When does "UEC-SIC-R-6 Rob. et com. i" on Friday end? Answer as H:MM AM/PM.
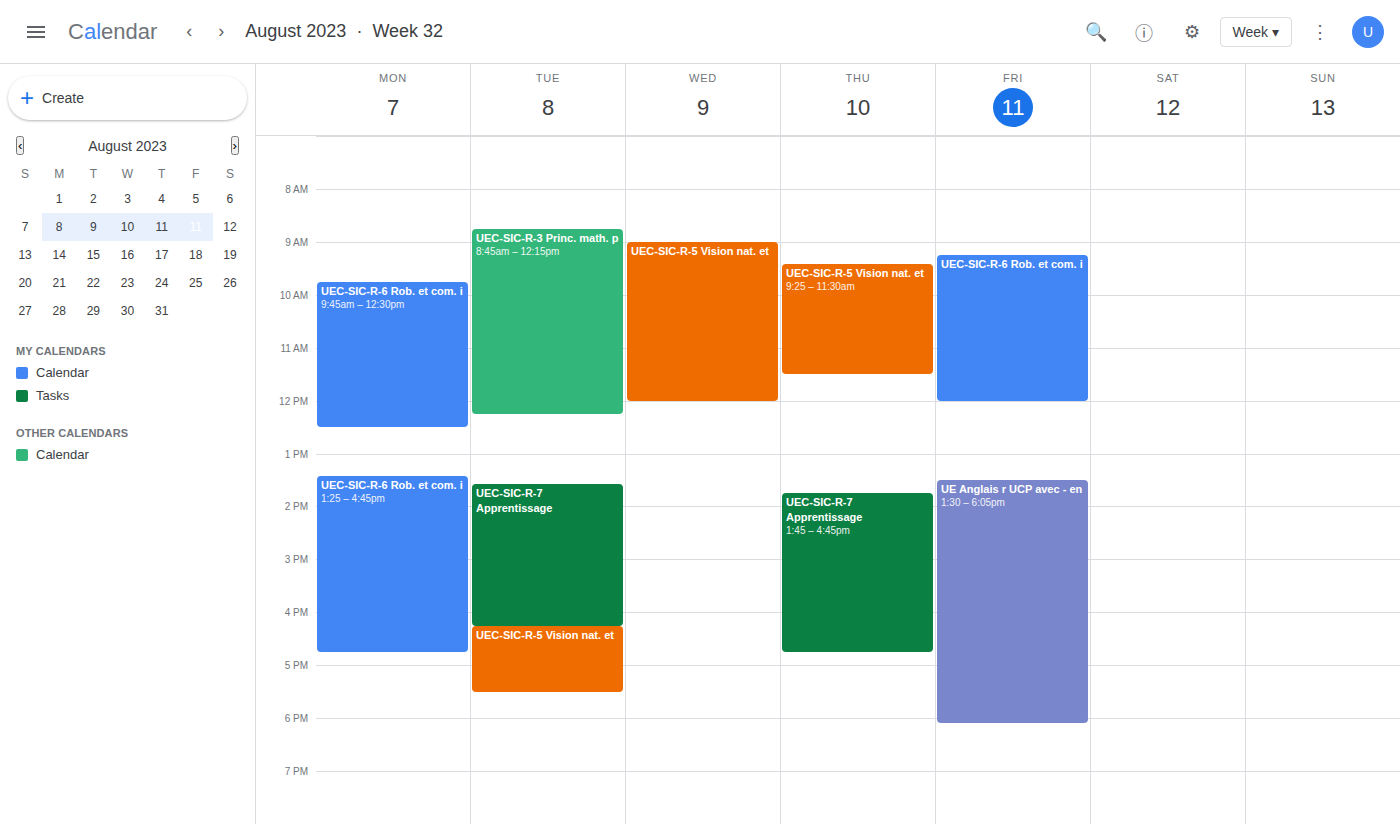
12:00 PM